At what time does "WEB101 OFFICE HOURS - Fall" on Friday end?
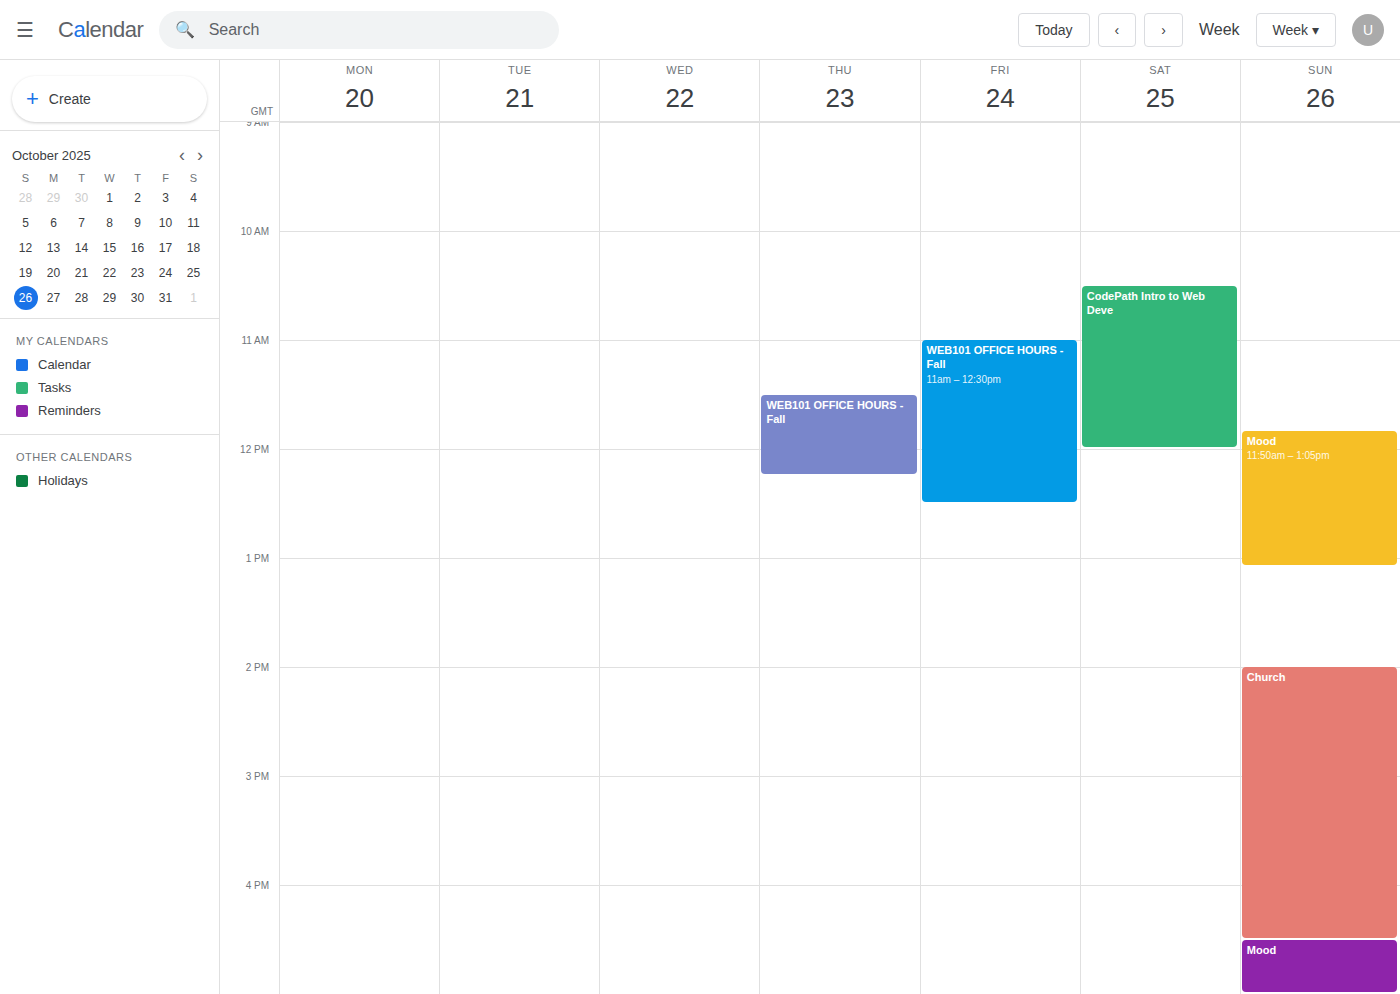
12:30 PM